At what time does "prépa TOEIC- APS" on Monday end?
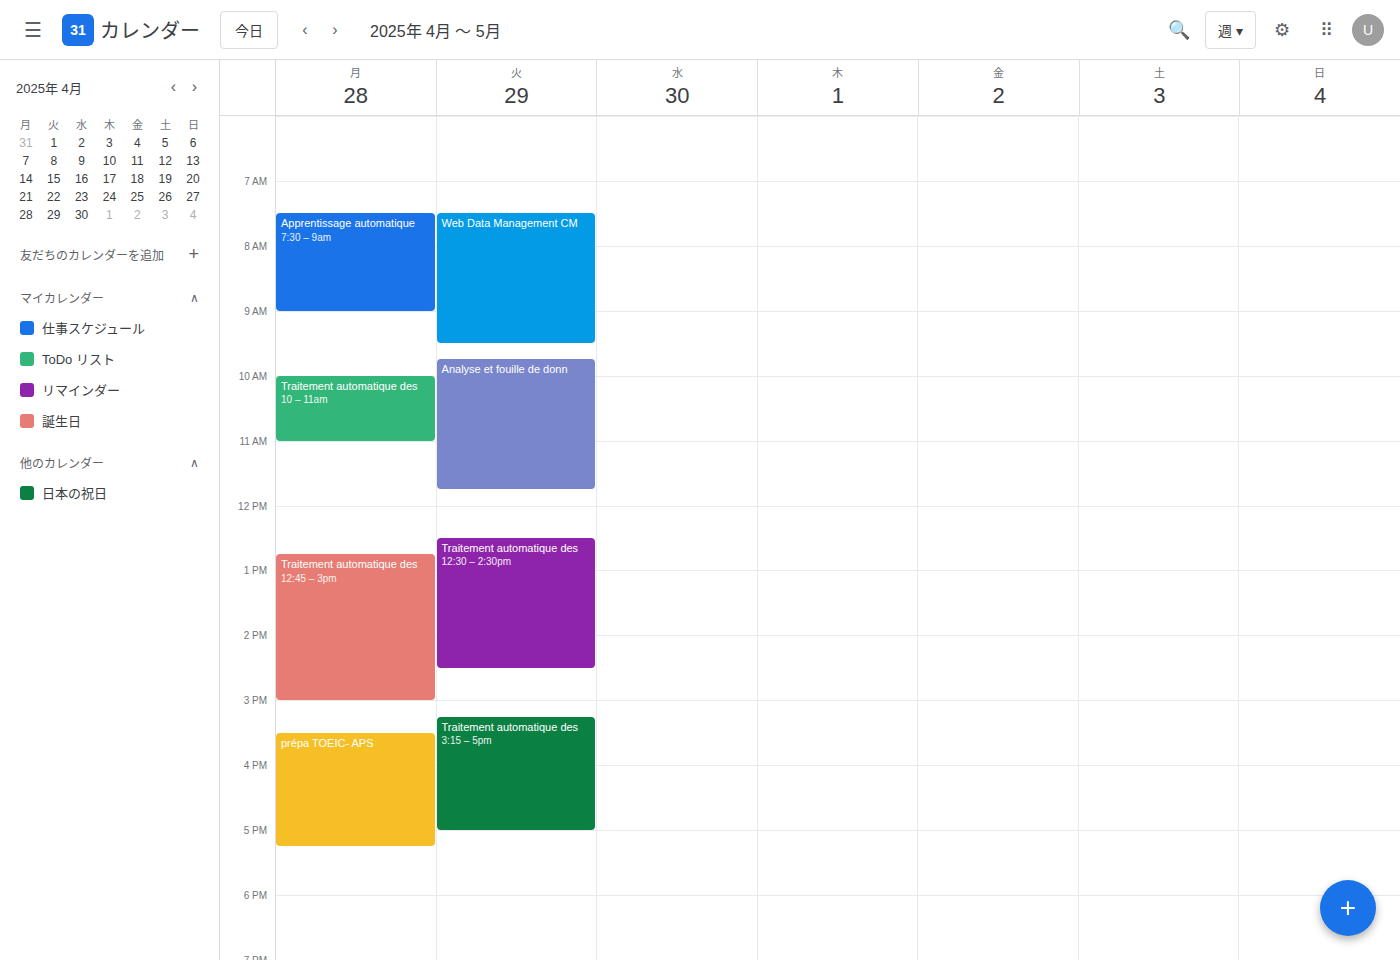
5:15 PM